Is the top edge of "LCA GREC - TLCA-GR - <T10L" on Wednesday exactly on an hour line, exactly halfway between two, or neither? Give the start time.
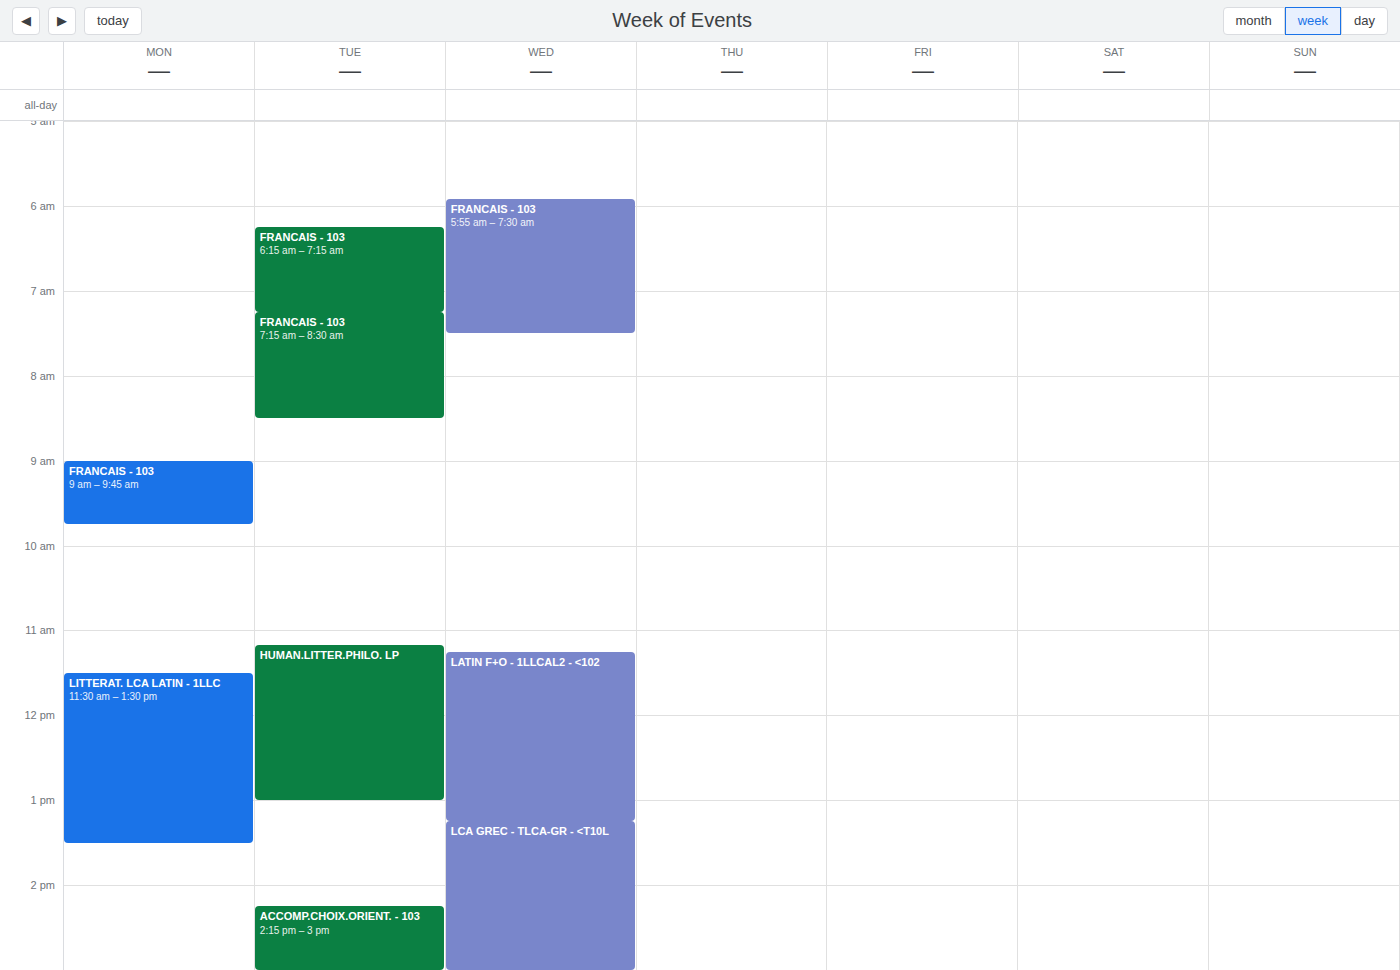
13:15 -- neither: a quarter of the way from the 13:00 line to the 14:00 line.